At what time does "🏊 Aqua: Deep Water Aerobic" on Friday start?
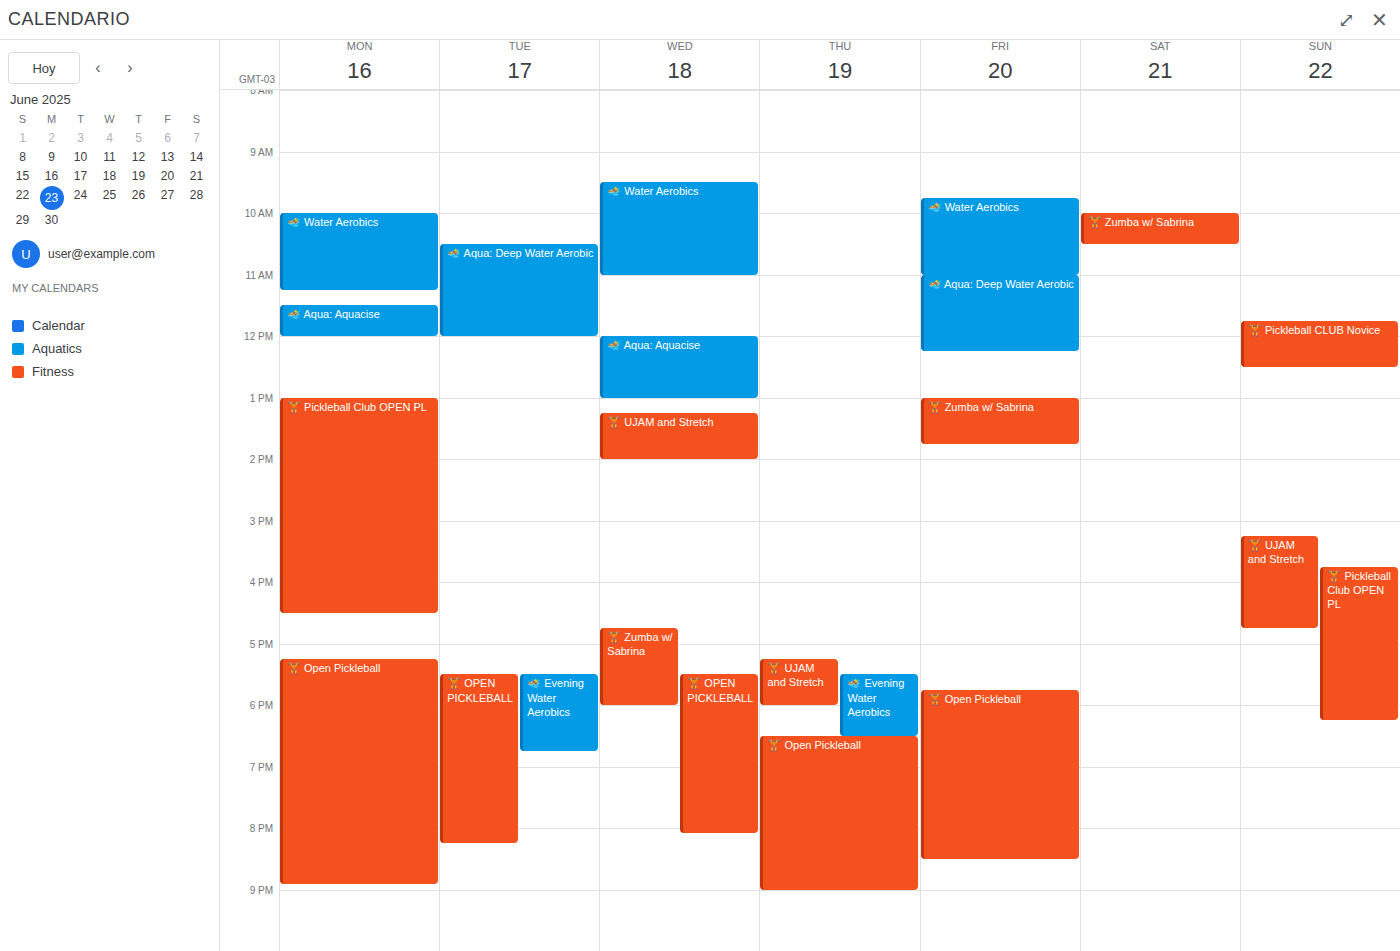
11:00